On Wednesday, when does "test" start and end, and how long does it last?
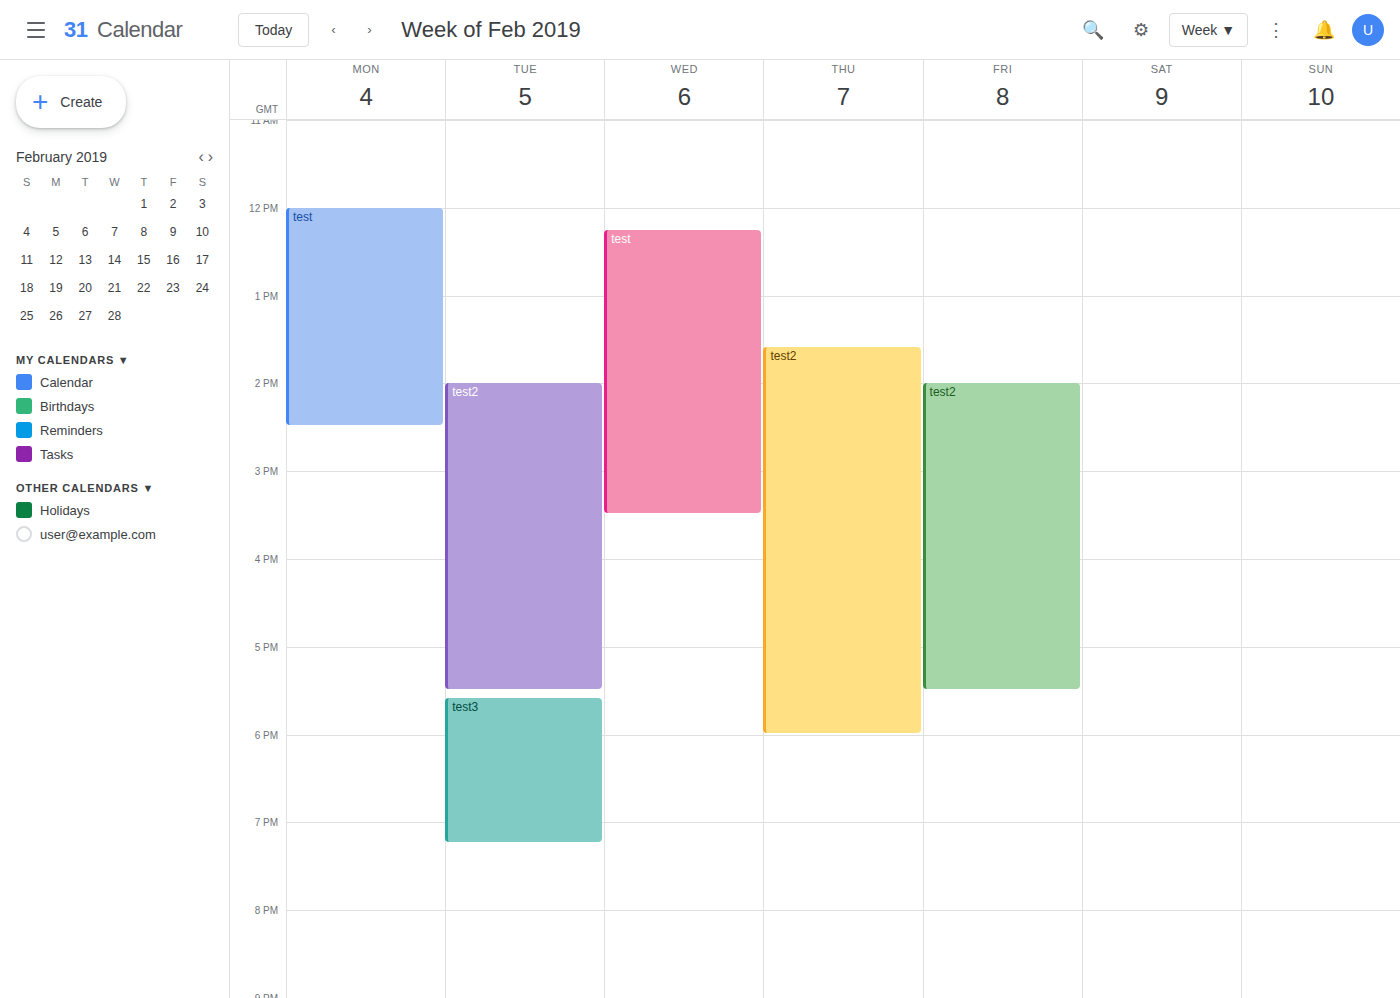
12:15 PM to 3:30 PM, 3 hours 15 minutes